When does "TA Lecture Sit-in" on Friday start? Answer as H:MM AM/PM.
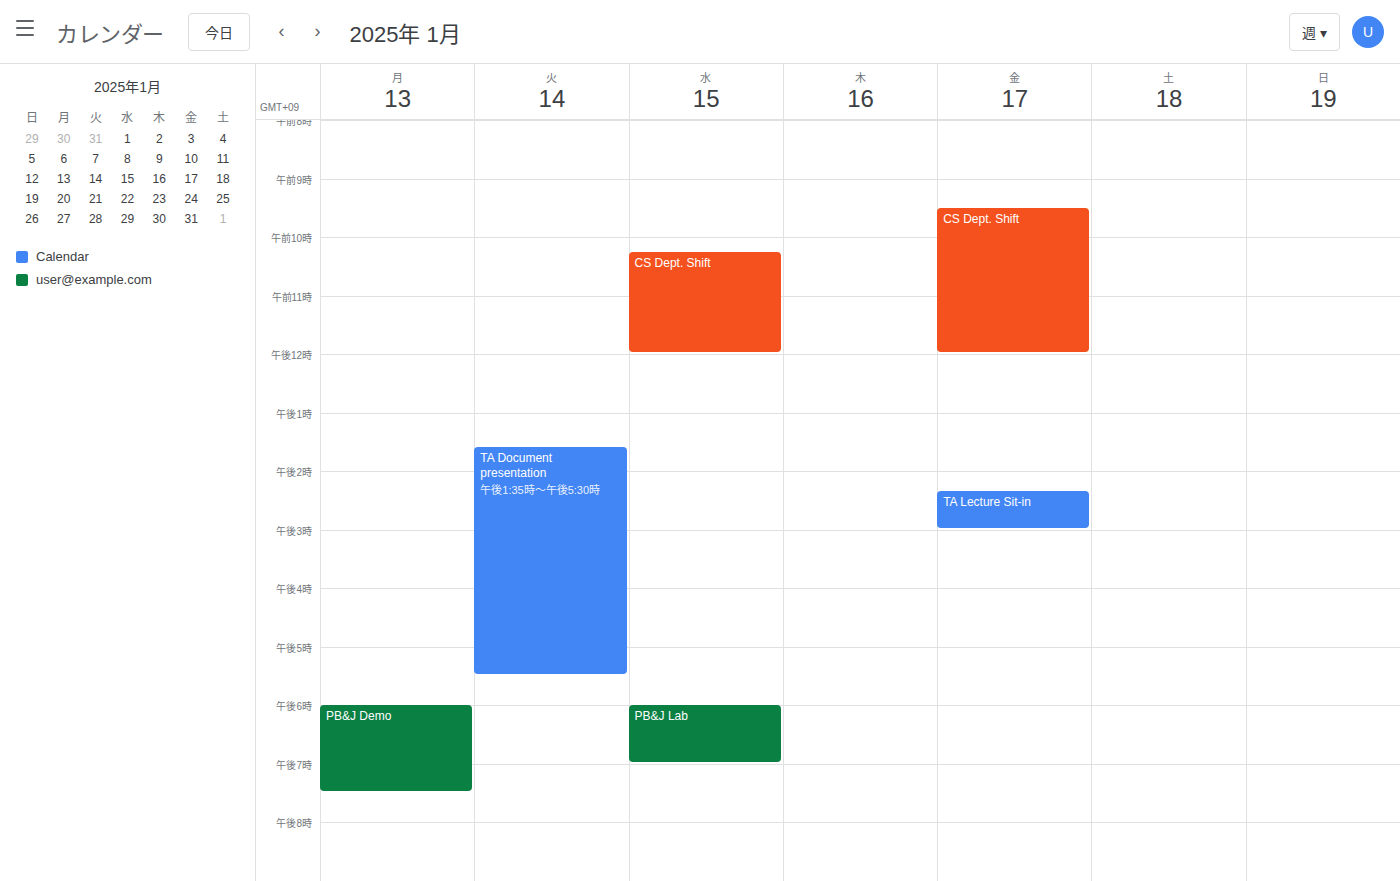
2:20 PM